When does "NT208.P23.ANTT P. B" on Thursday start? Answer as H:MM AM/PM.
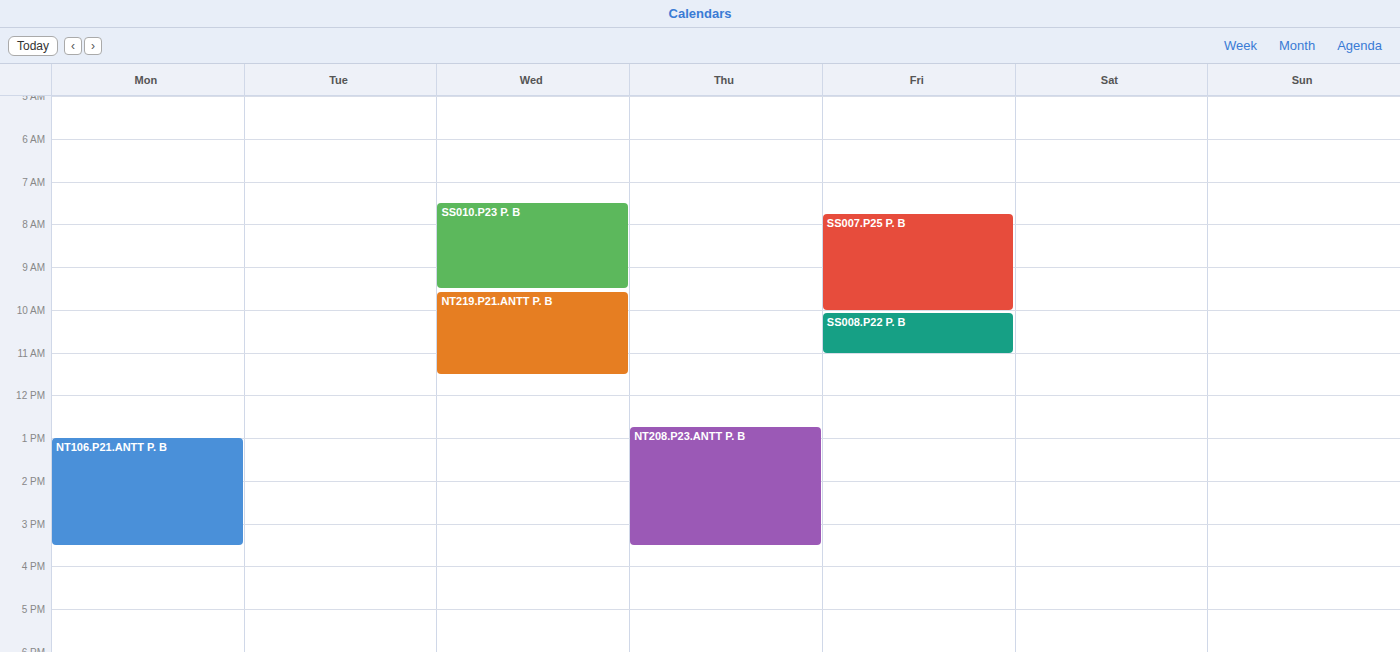
12:45 PM